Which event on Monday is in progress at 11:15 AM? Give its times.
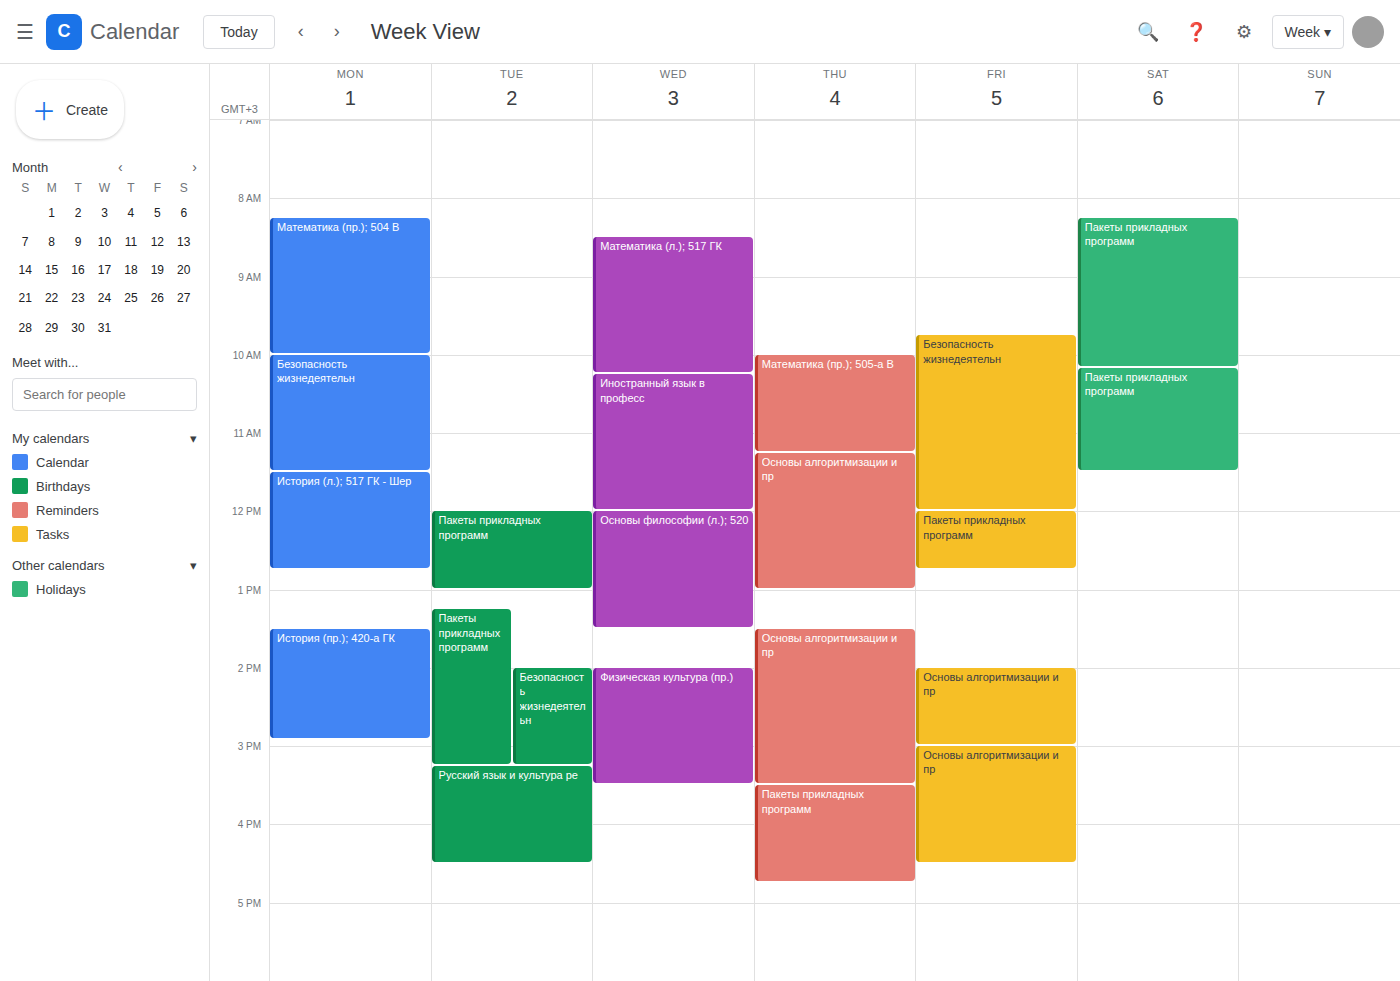
"Безопасность жизнедеятельн", 10:00 AM to 11:30 AM